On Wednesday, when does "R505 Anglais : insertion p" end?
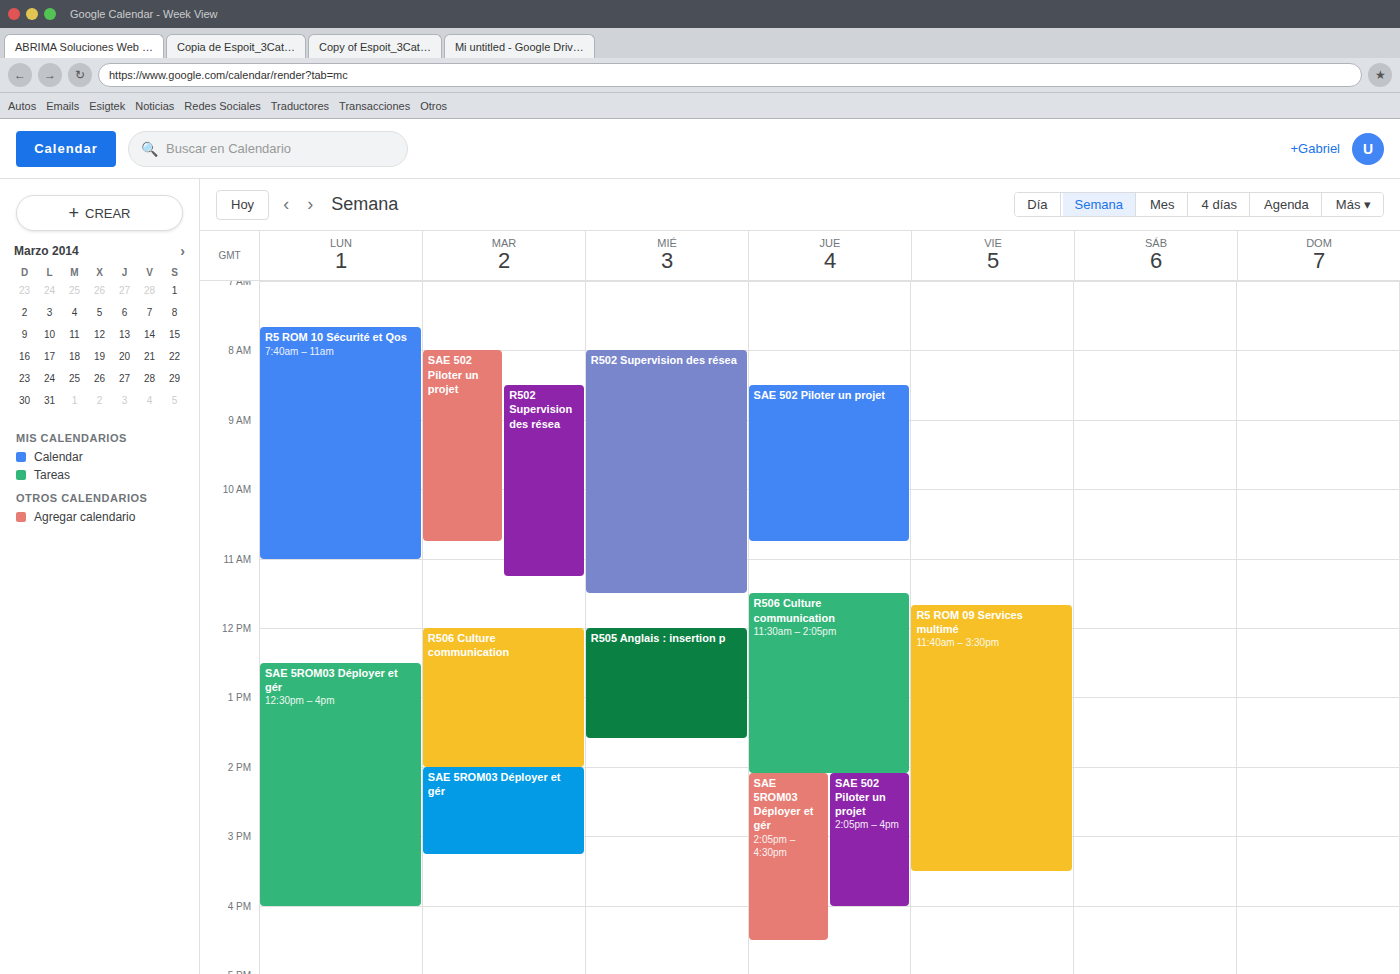
13:35